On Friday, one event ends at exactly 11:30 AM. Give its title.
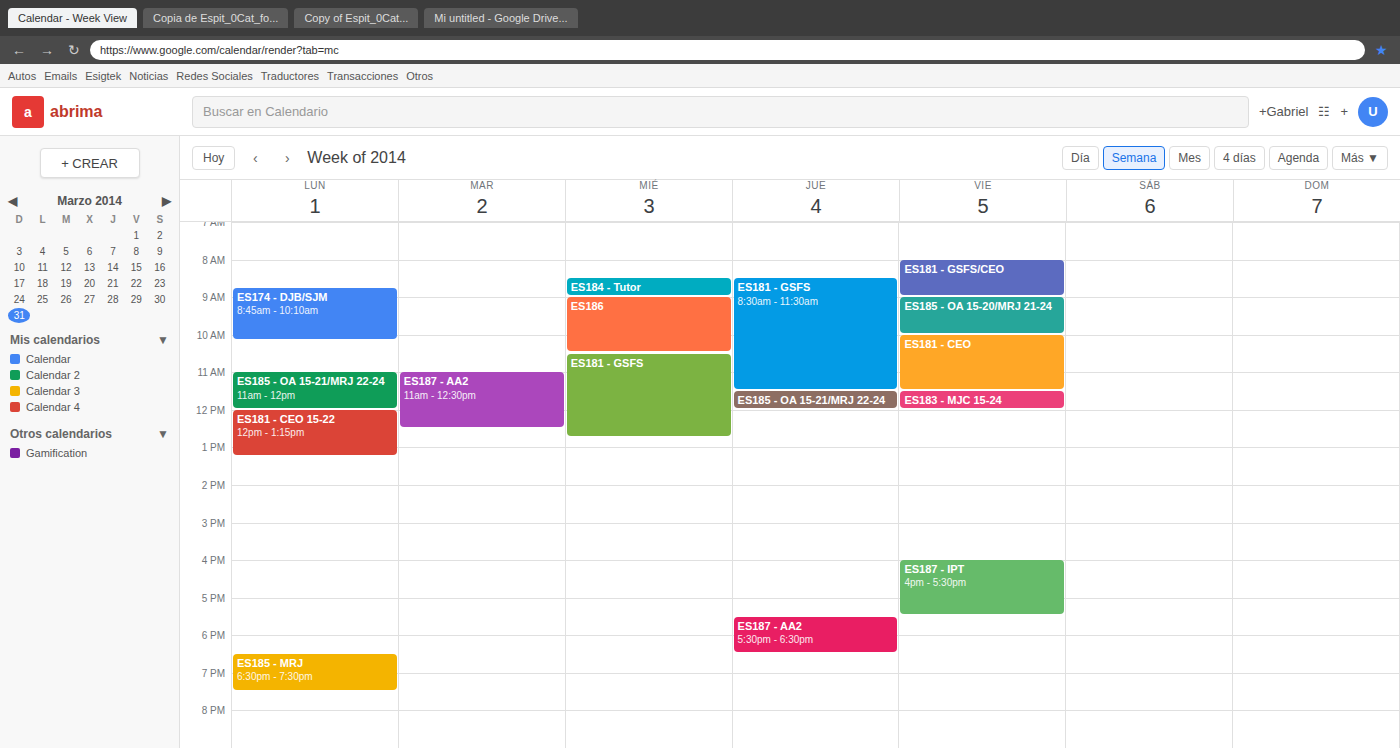
"ES181 - CEO"